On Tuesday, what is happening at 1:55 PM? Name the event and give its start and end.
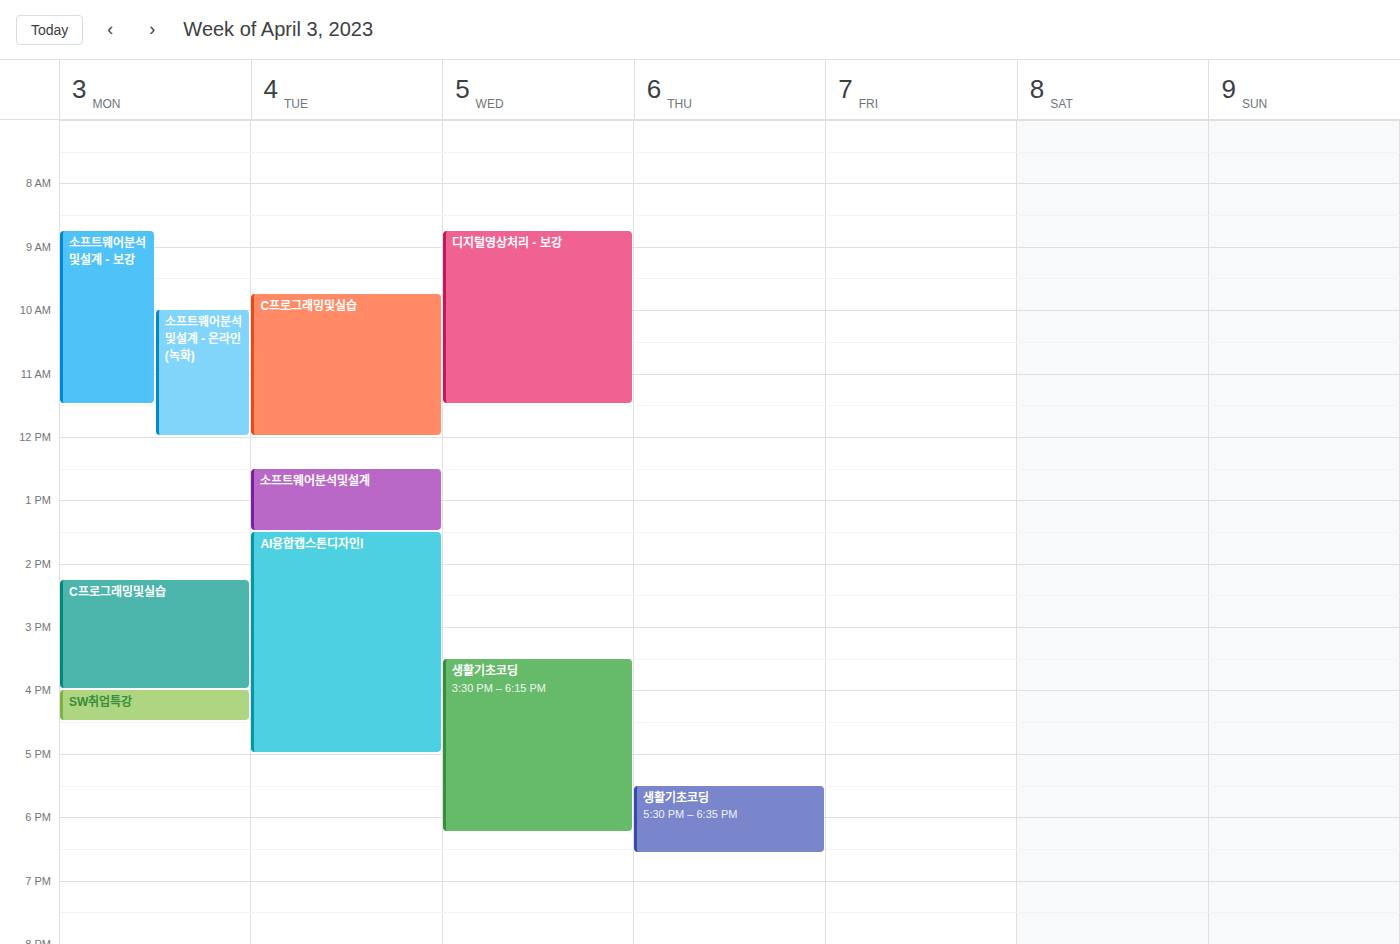
"AI융합캡스톤디자인Ⅰ", 1:30 PM to 5:00 PM